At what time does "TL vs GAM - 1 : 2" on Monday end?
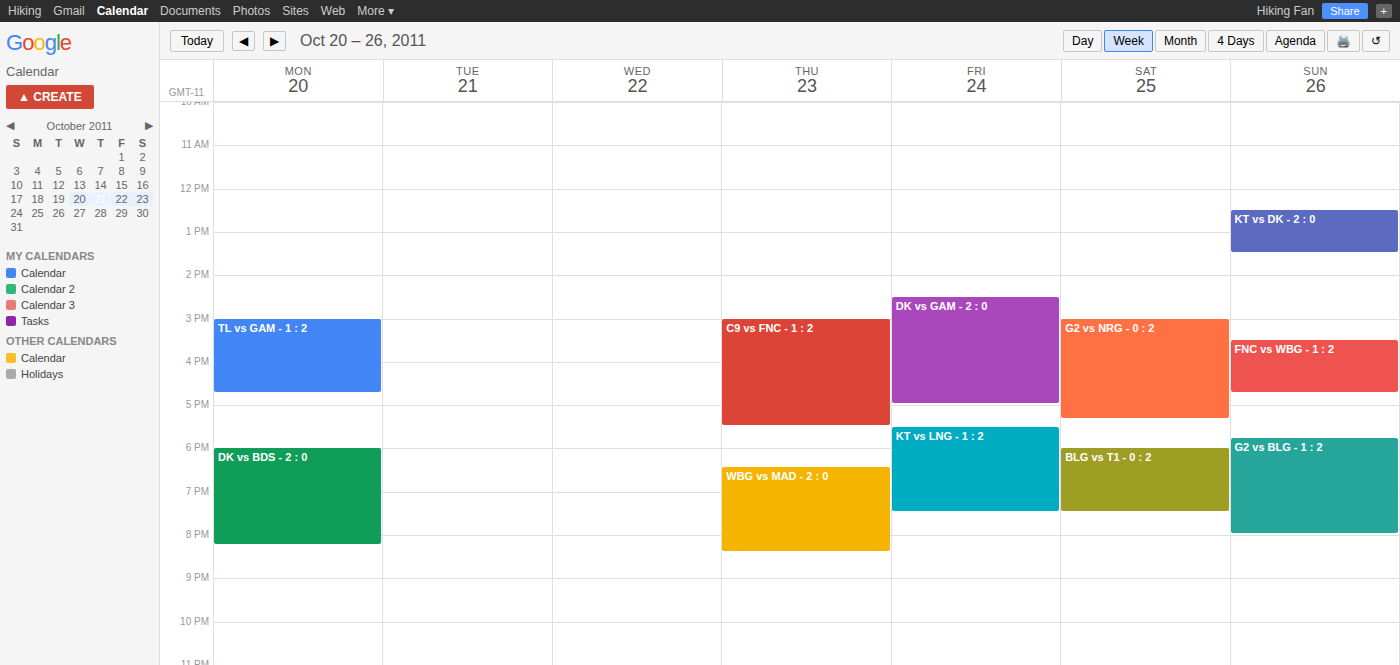
4:45 PM